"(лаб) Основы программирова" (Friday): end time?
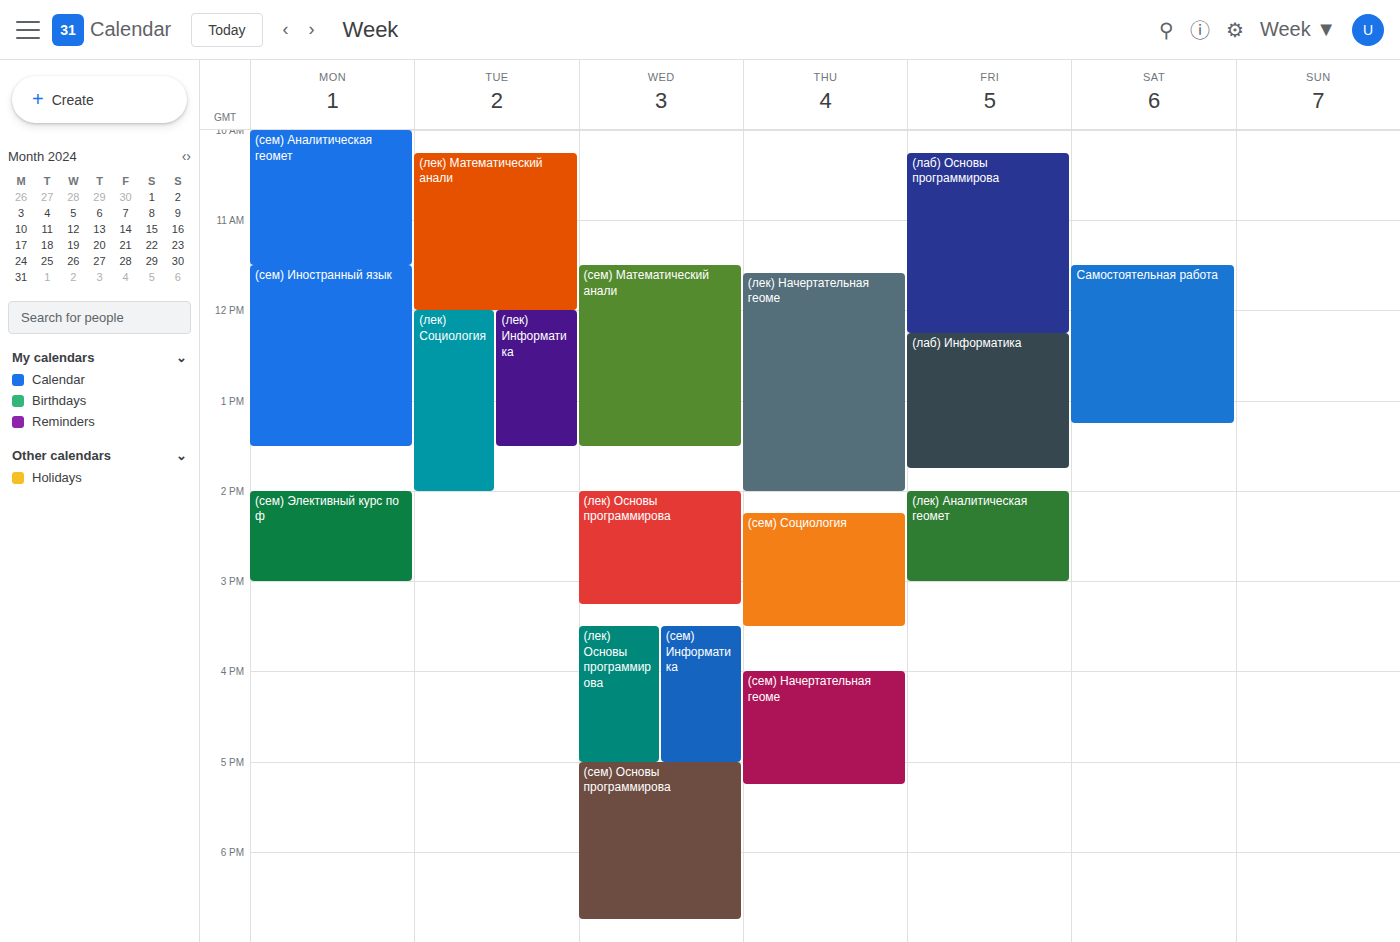
12:15 PM